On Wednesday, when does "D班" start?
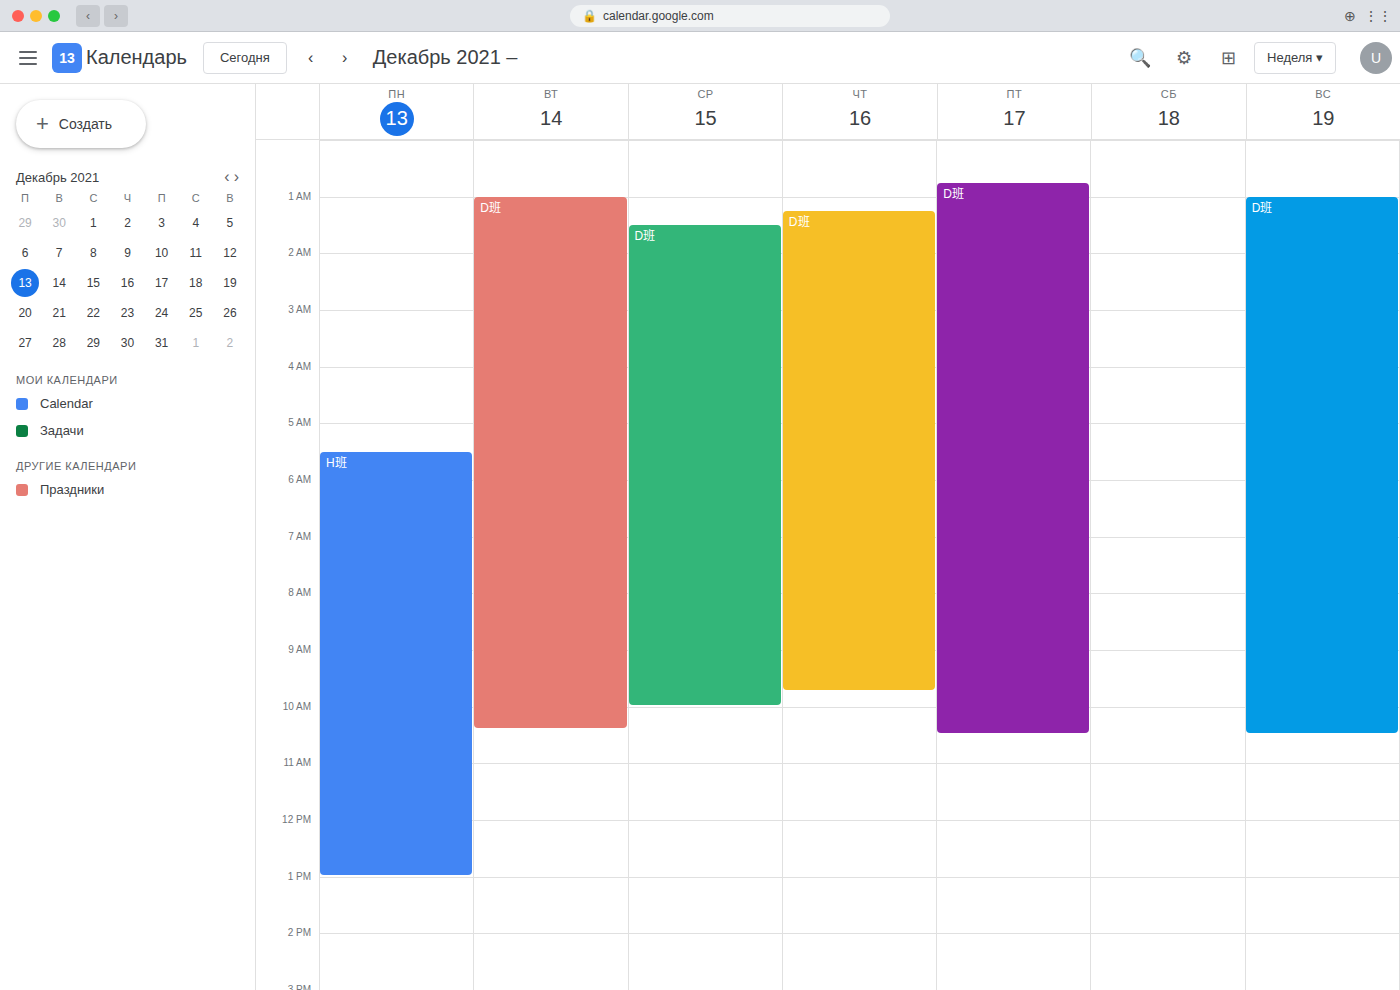
1:30 AM